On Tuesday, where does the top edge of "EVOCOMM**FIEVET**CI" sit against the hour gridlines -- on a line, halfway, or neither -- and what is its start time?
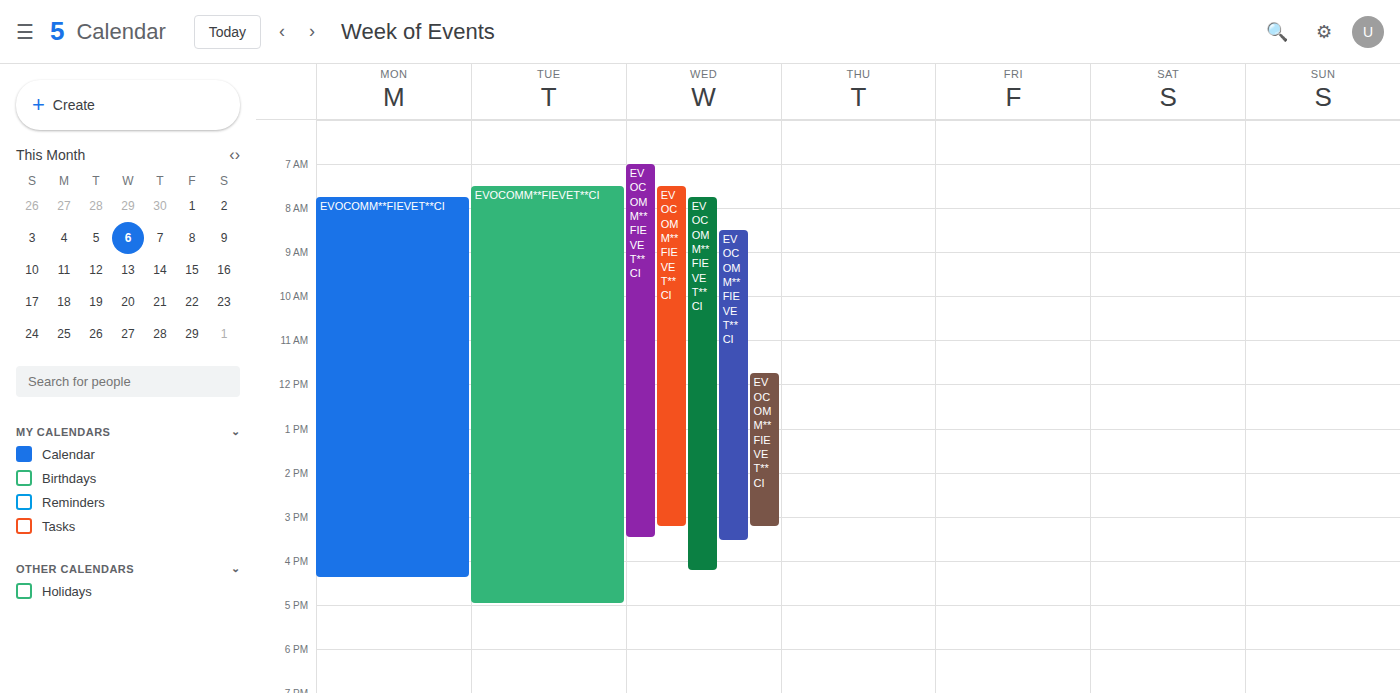
07:30 -- halfway between the 07:00 and 08:00 lines.